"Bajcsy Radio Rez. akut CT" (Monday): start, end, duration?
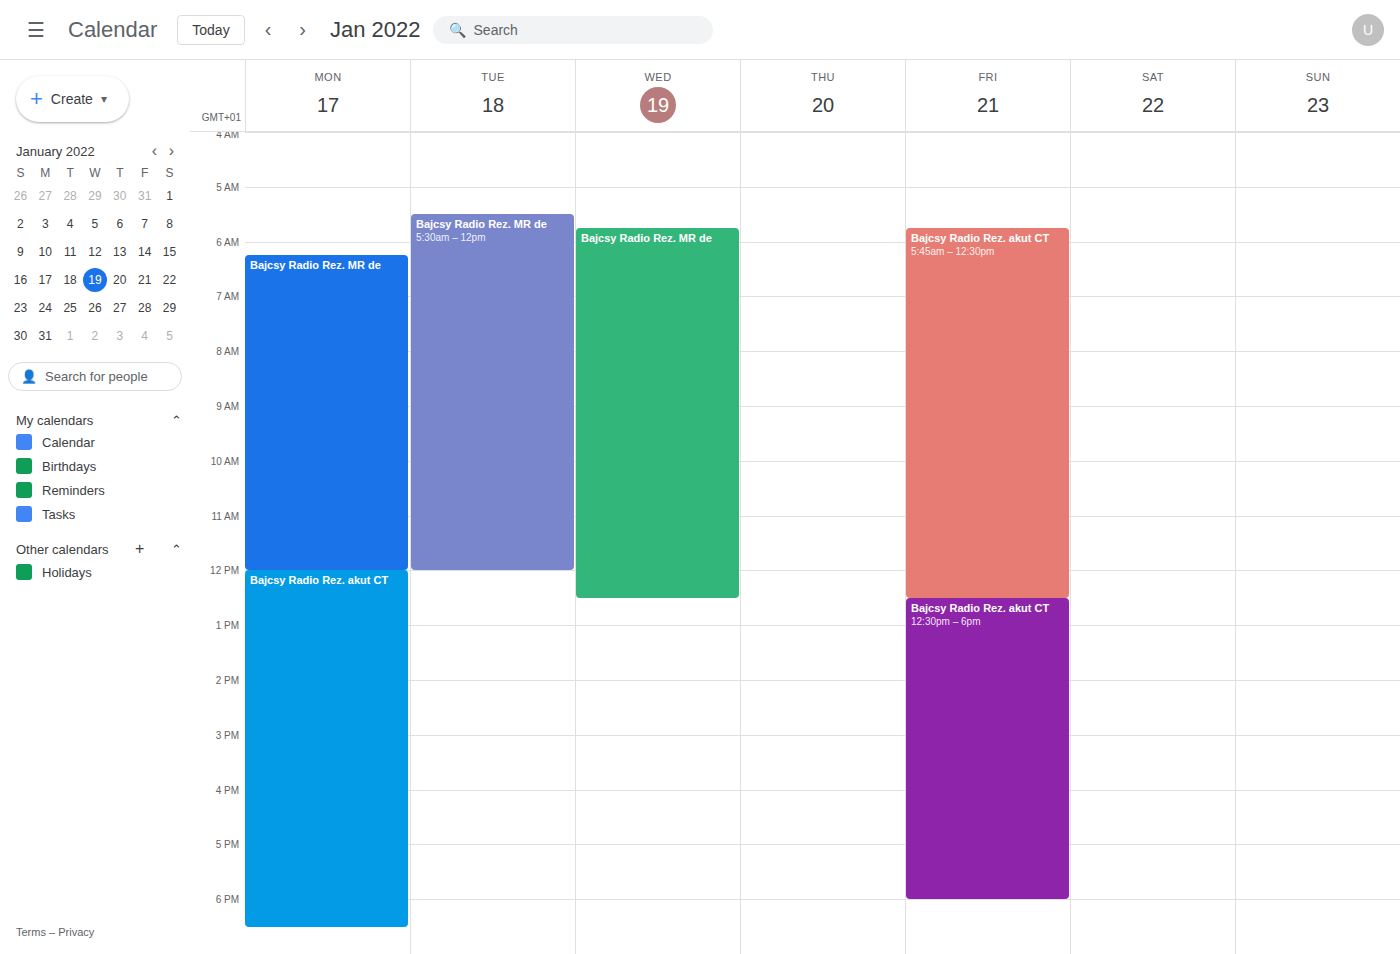
12:00 PM to 6:30 PM, 6 hours 30 minutes